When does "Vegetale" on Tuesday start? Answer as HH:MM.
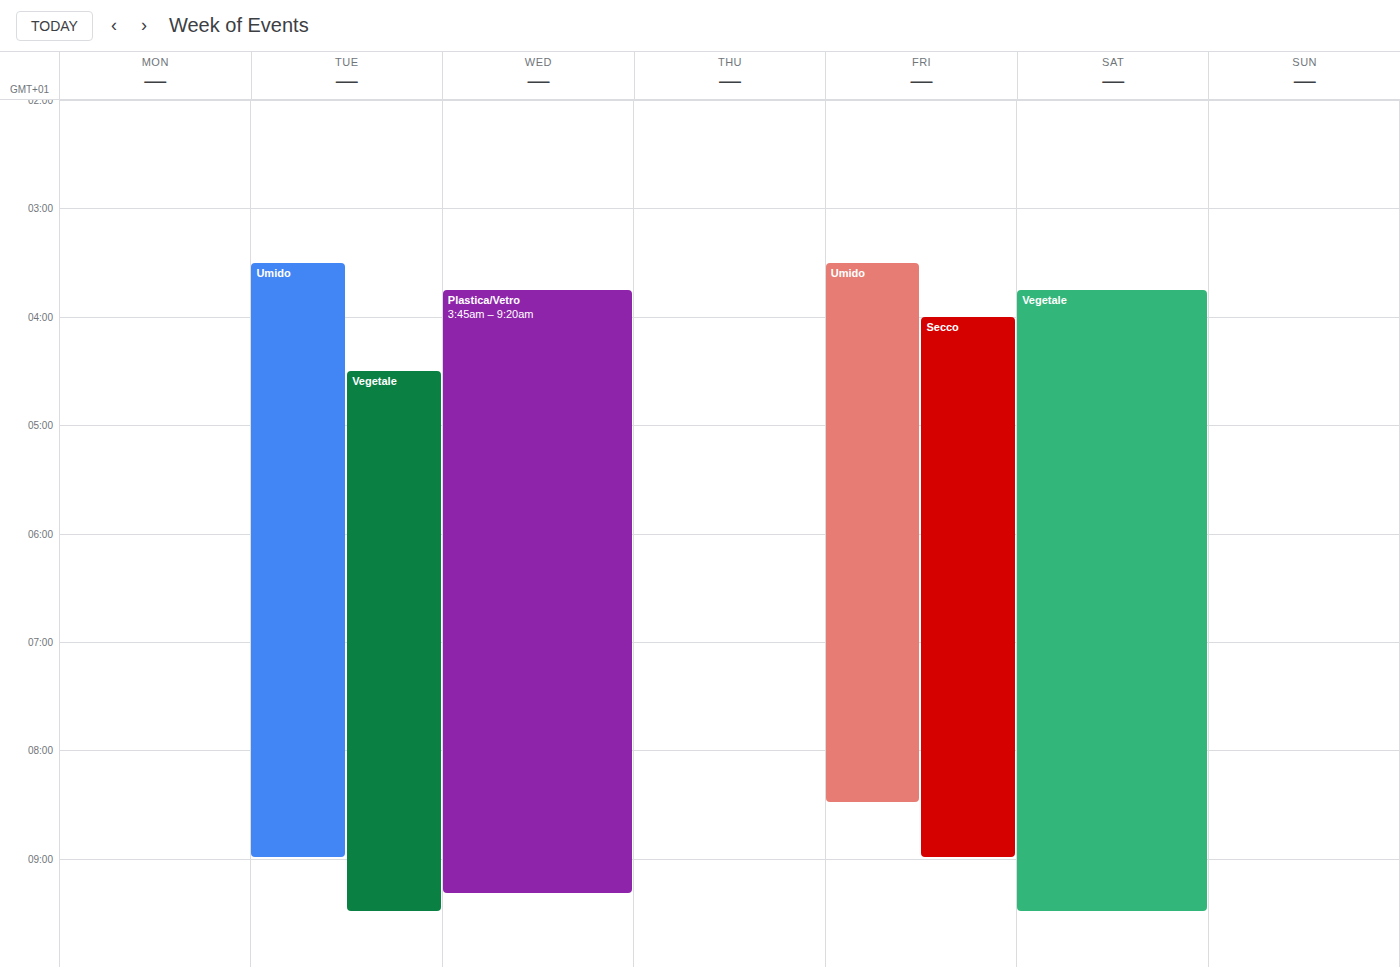
04:30